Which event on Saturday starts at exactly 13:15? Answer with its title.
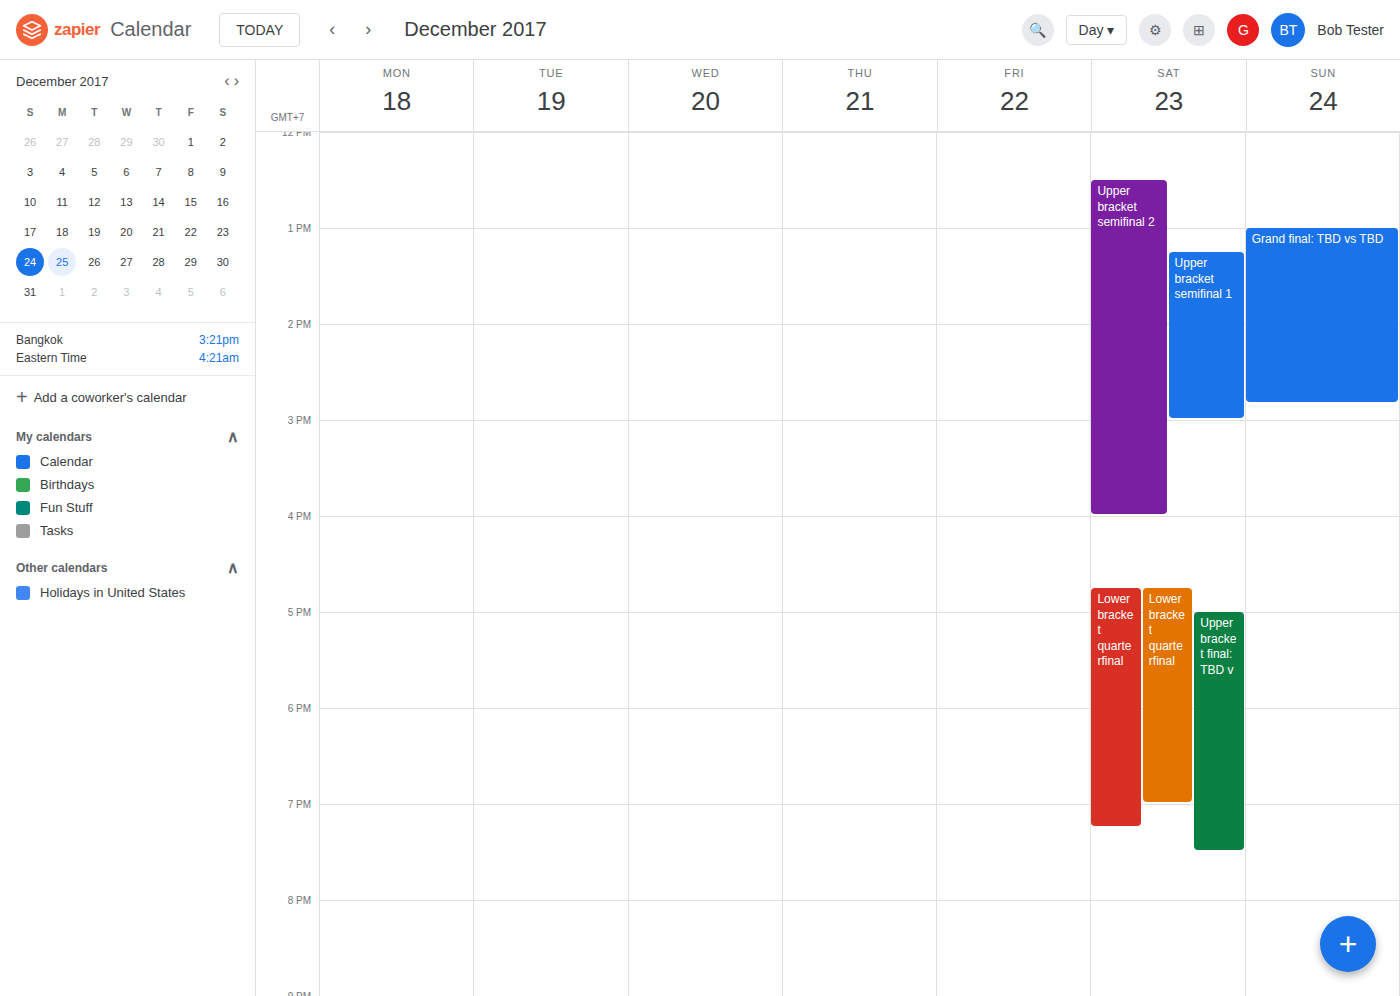
"Upper bracket semifinal 1"